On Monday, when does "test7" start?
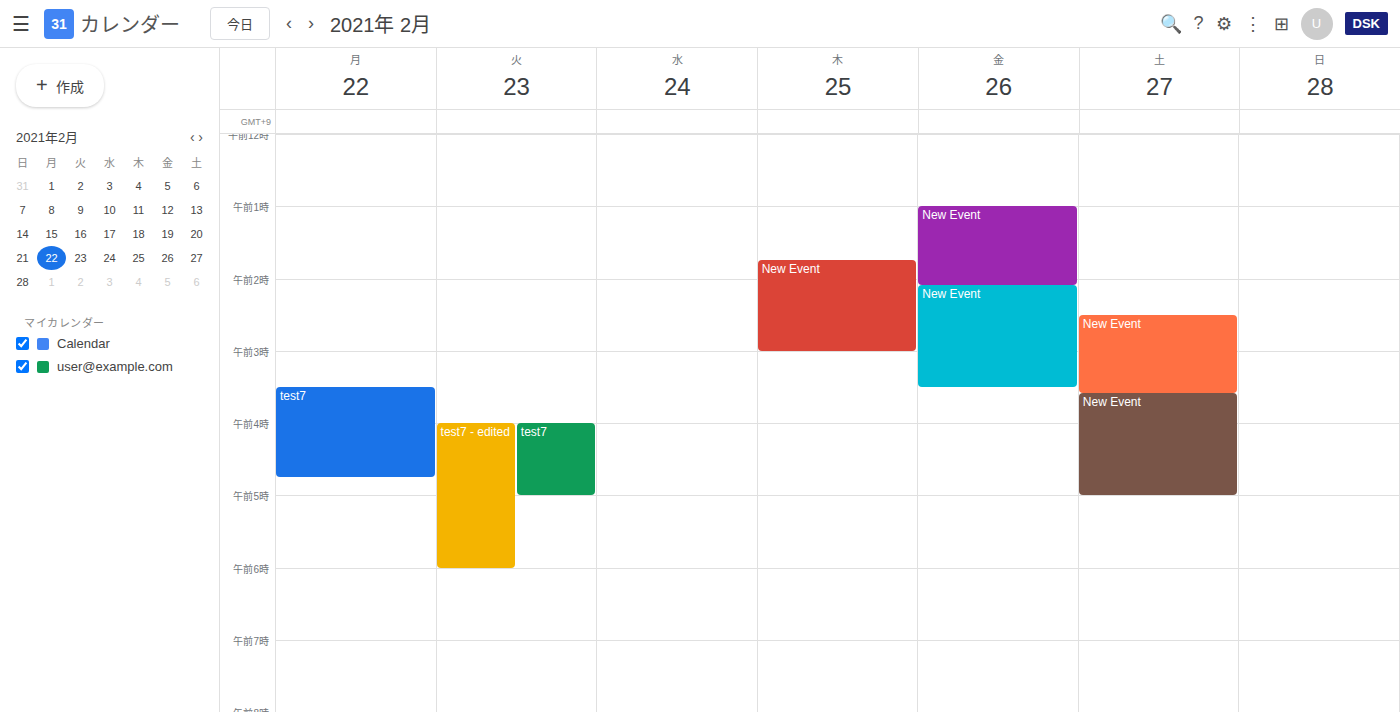
3:30 AM